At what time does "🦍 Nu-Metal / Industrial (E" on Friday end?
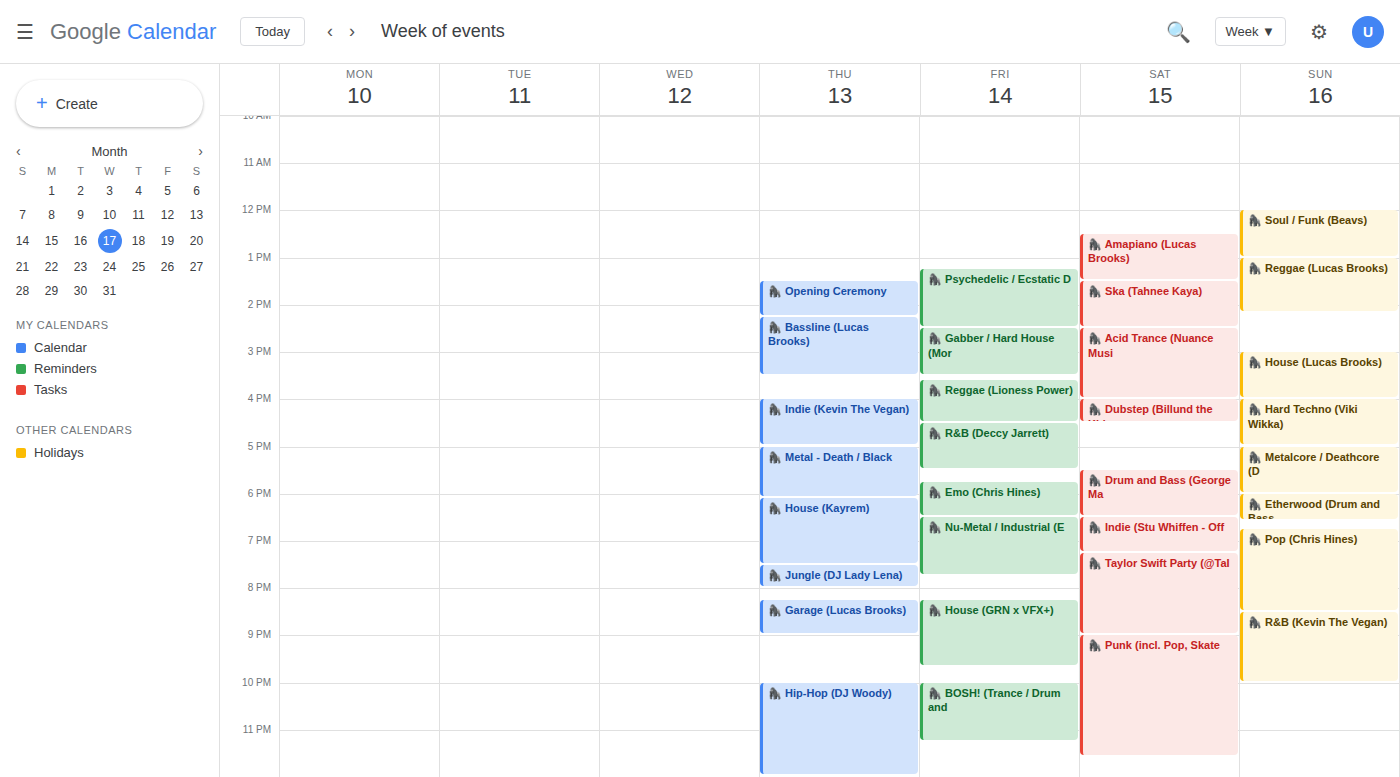
7:45 PM